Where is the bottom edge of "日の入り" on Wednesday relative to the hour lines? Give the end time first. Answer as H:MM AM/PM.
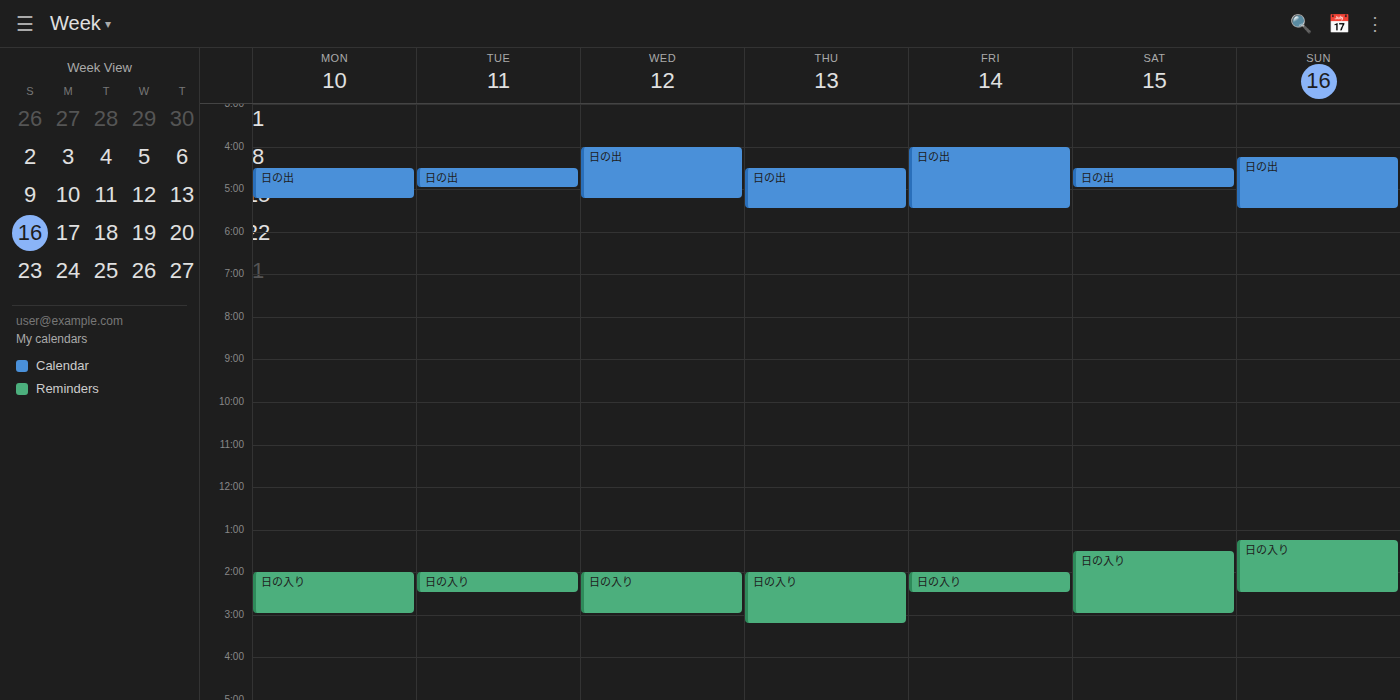
3:00 PM -- exactly on the 3 PM line.